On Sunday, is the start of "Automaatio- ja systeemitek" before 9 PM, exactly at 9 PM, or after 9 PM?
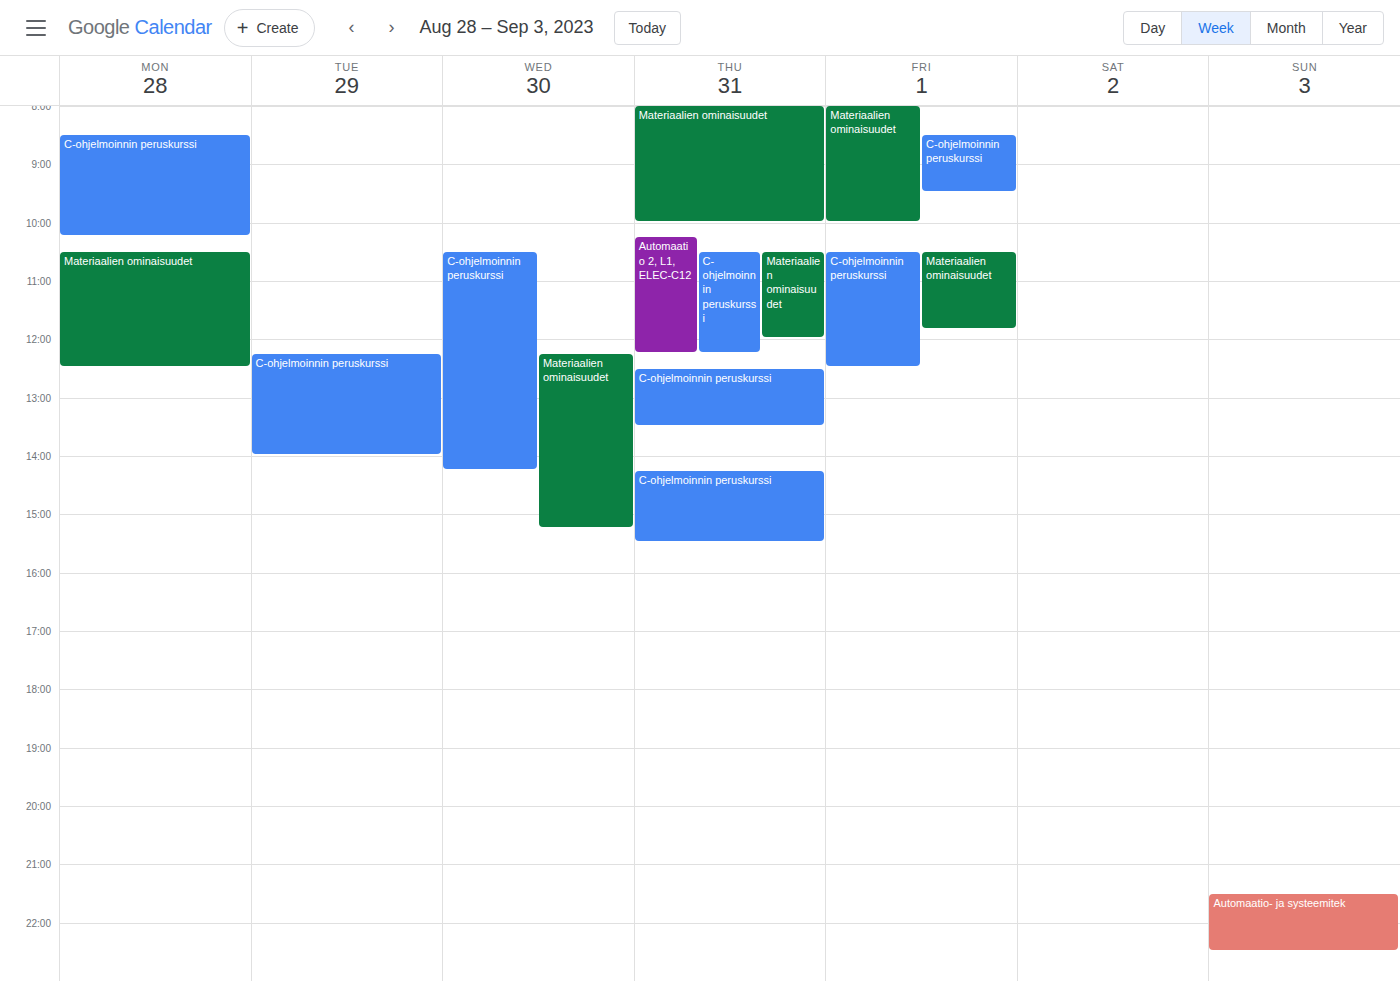
9:30 PM -- after 9 PM, 30 minutes below the 9 PM line.